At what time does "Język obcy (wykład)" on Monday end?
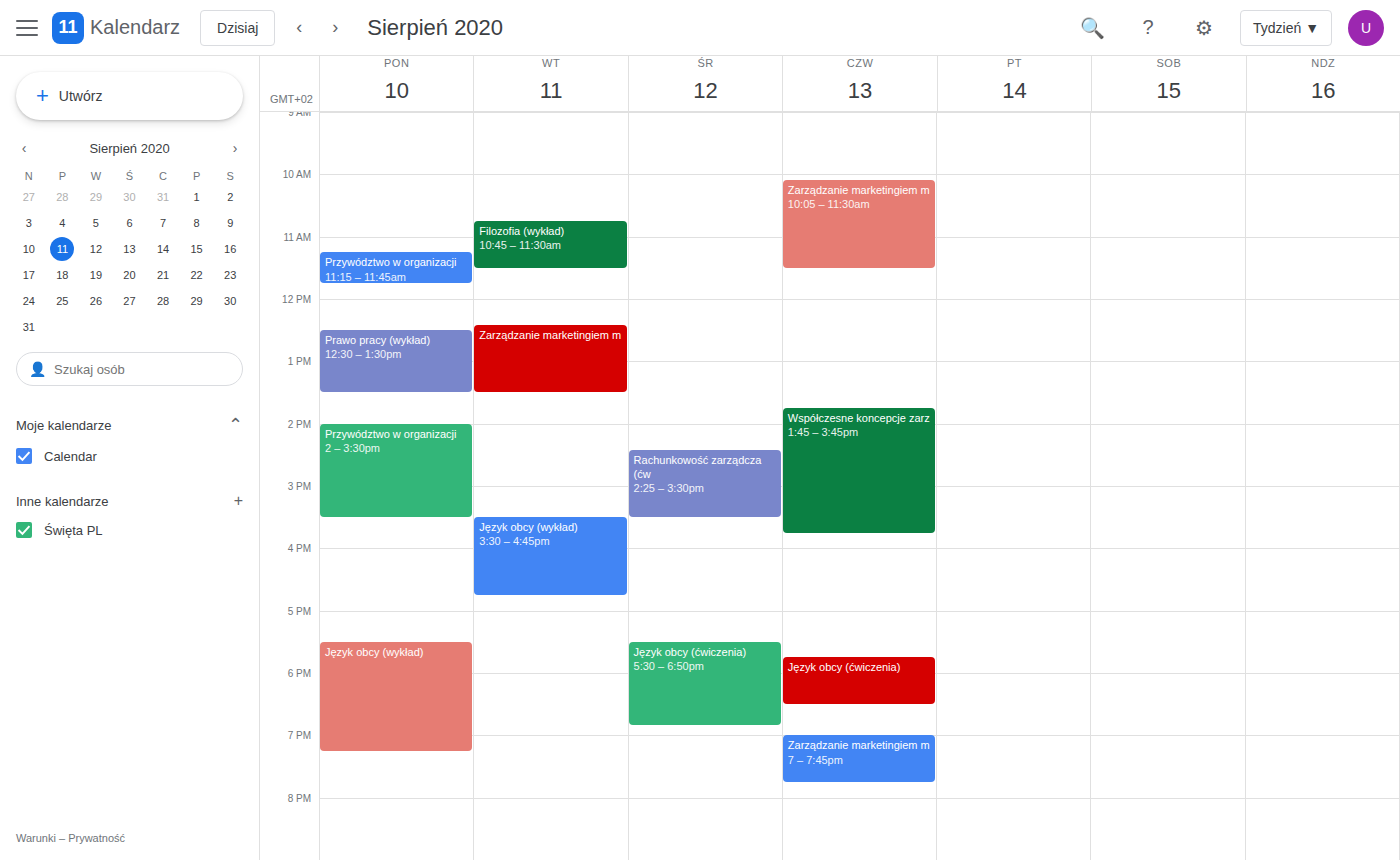
7:15 PM